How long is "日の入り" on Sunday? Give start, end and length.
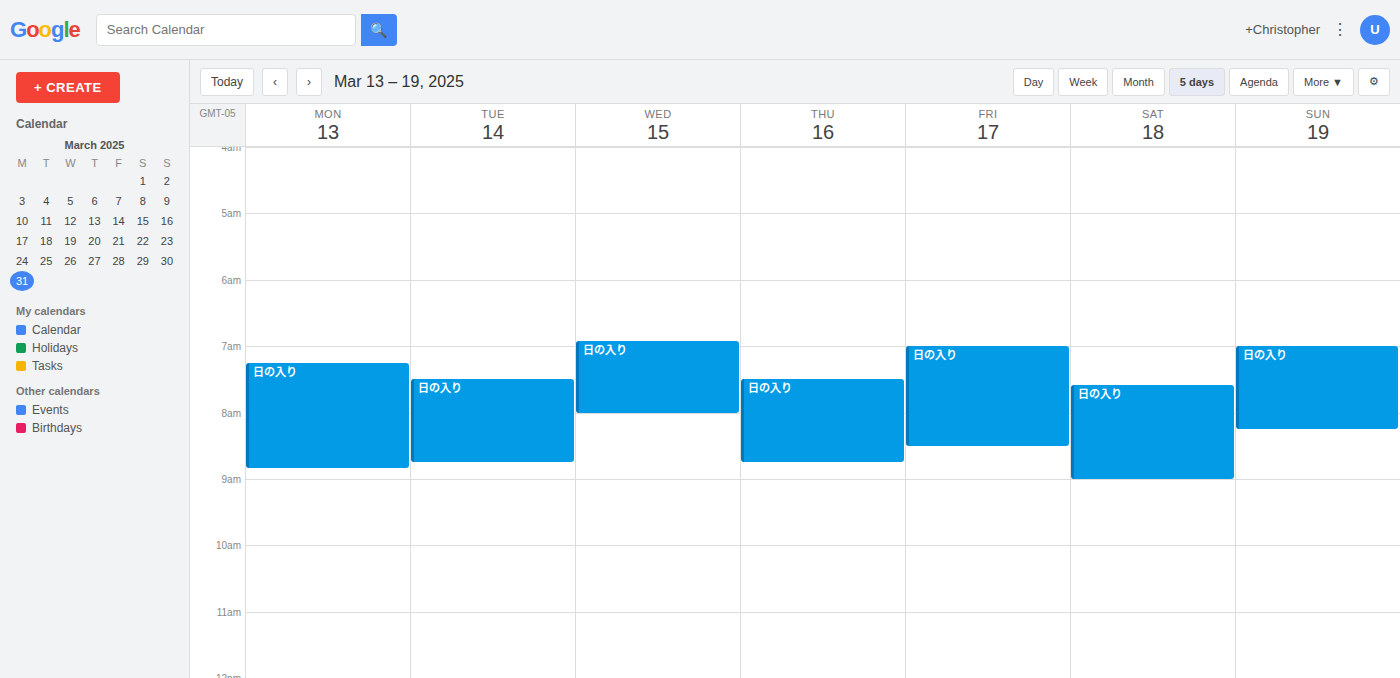
7:00 AM to 8:15 AM, 1 hour 15 minutes